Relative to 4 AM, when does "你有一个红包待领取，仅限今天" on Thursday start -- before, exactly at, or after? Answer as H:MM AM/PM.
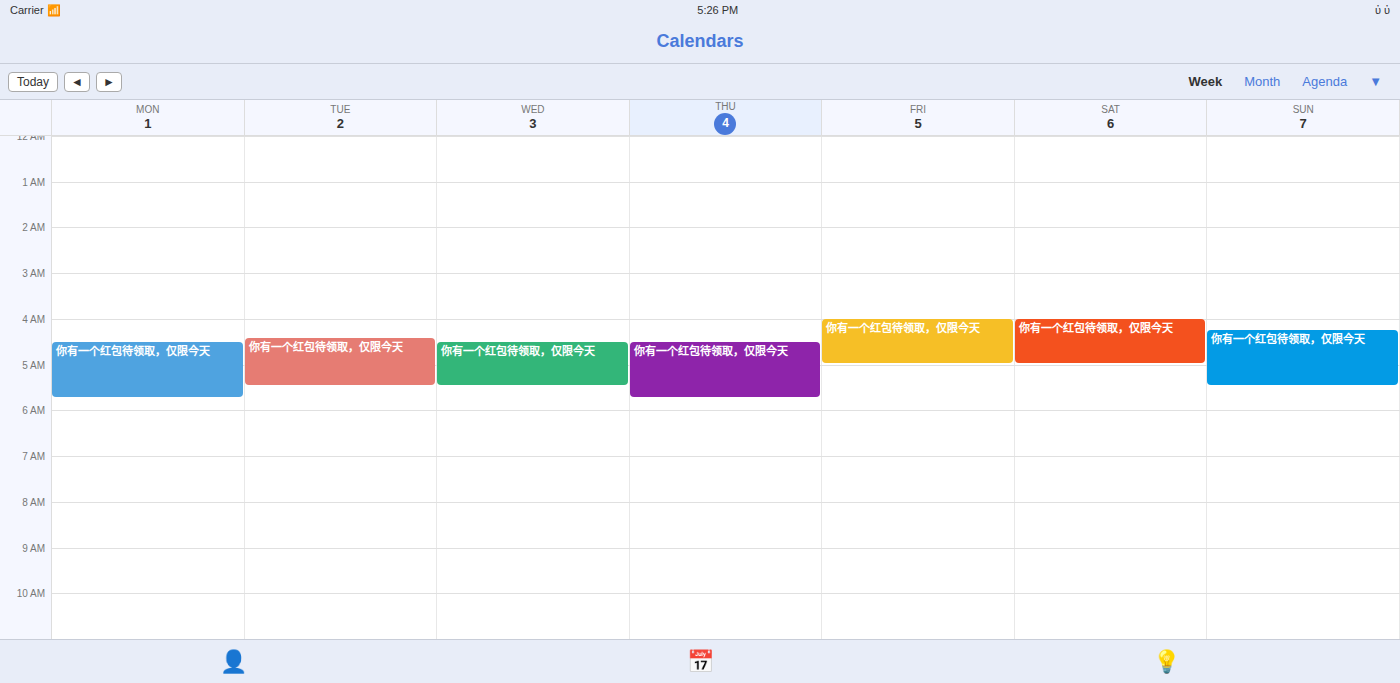
4:30 AM -- after 4 AM, 30 minutes below the 4 AM line.